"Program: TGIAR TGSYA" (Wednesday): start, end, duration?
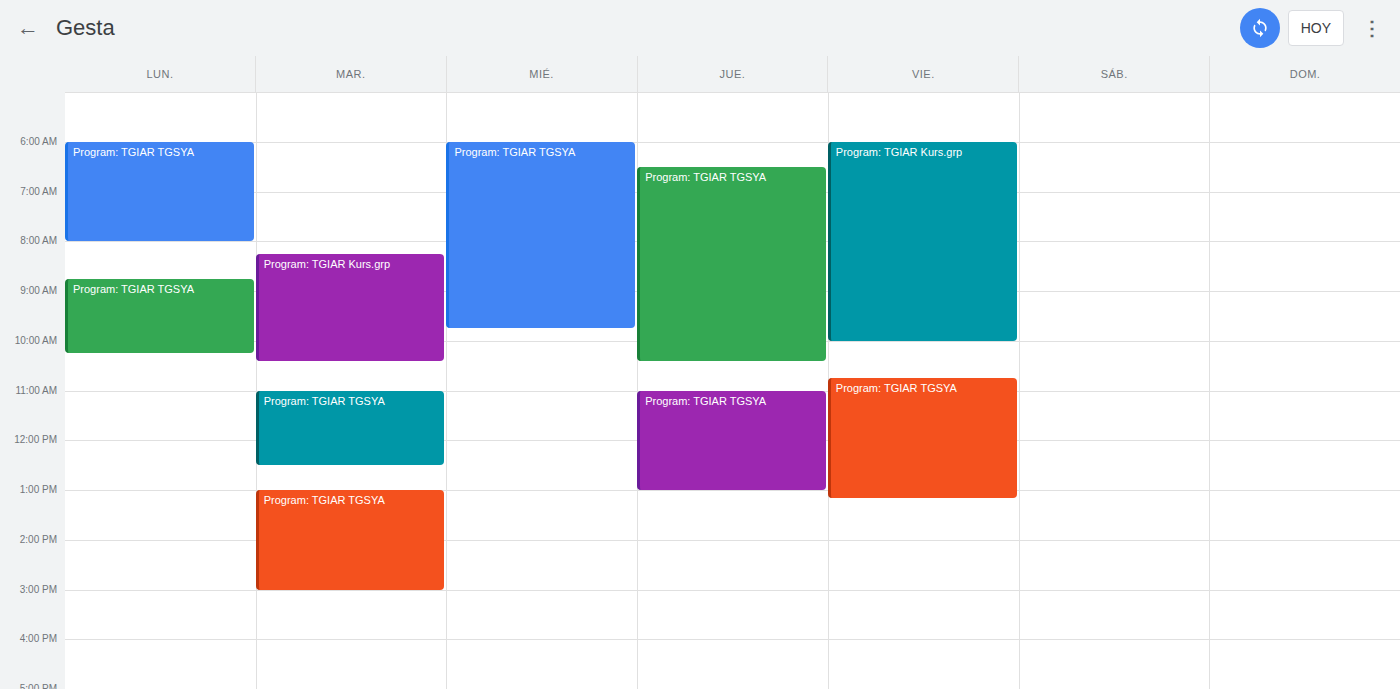
6:00 AM to 9:45 AM, 3 hours 45 minutes